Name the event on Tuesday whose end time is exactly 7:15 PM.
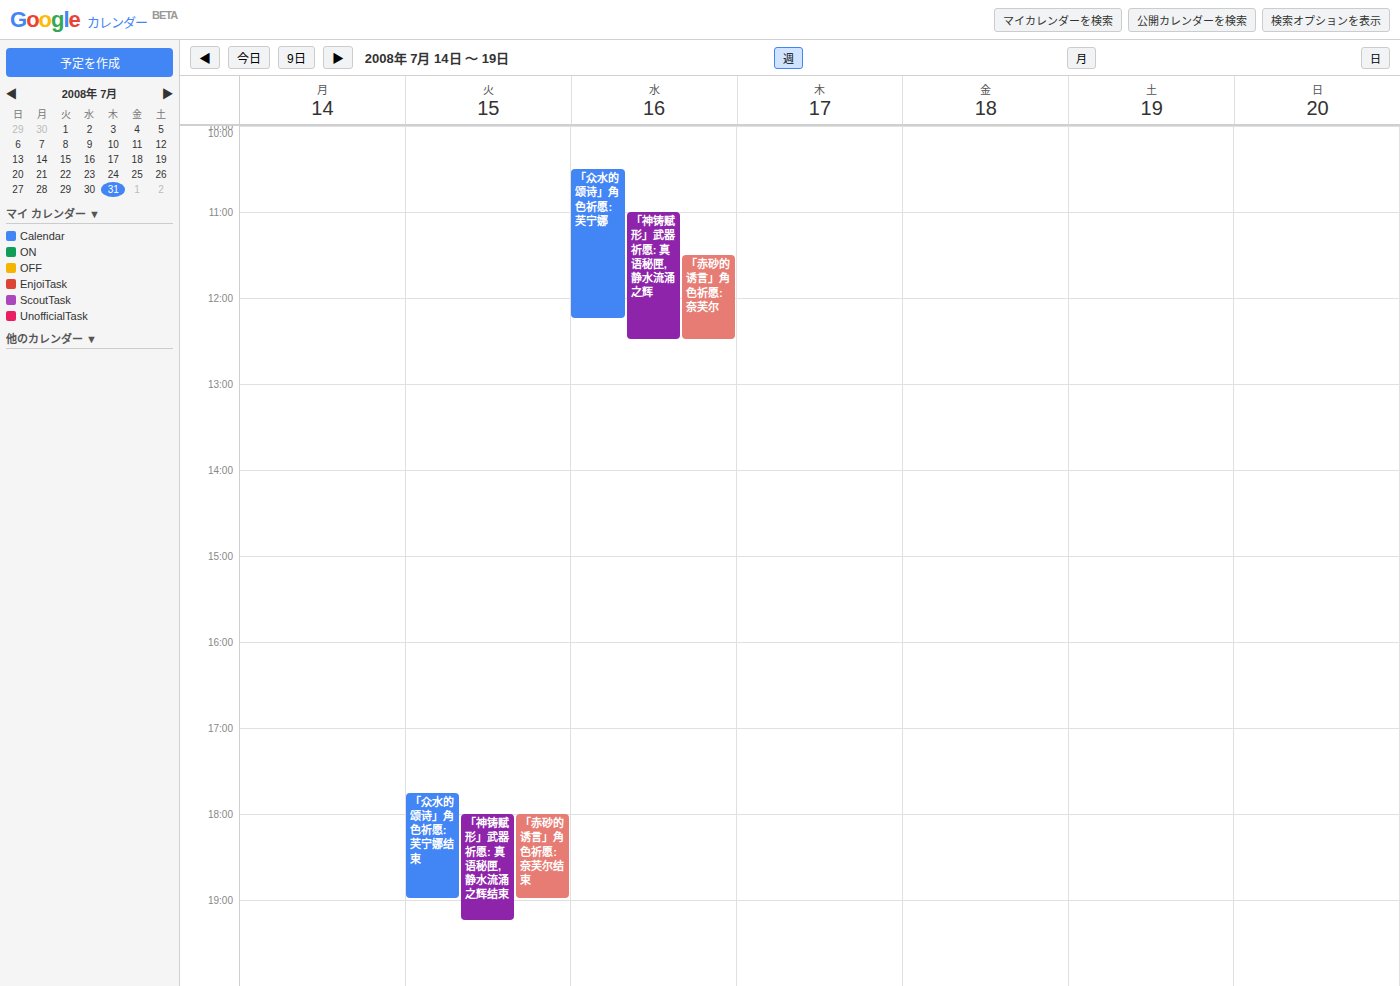
"「神铸赋形」武器祈愿: 真语秘匣, 静水流涌之辉结束"